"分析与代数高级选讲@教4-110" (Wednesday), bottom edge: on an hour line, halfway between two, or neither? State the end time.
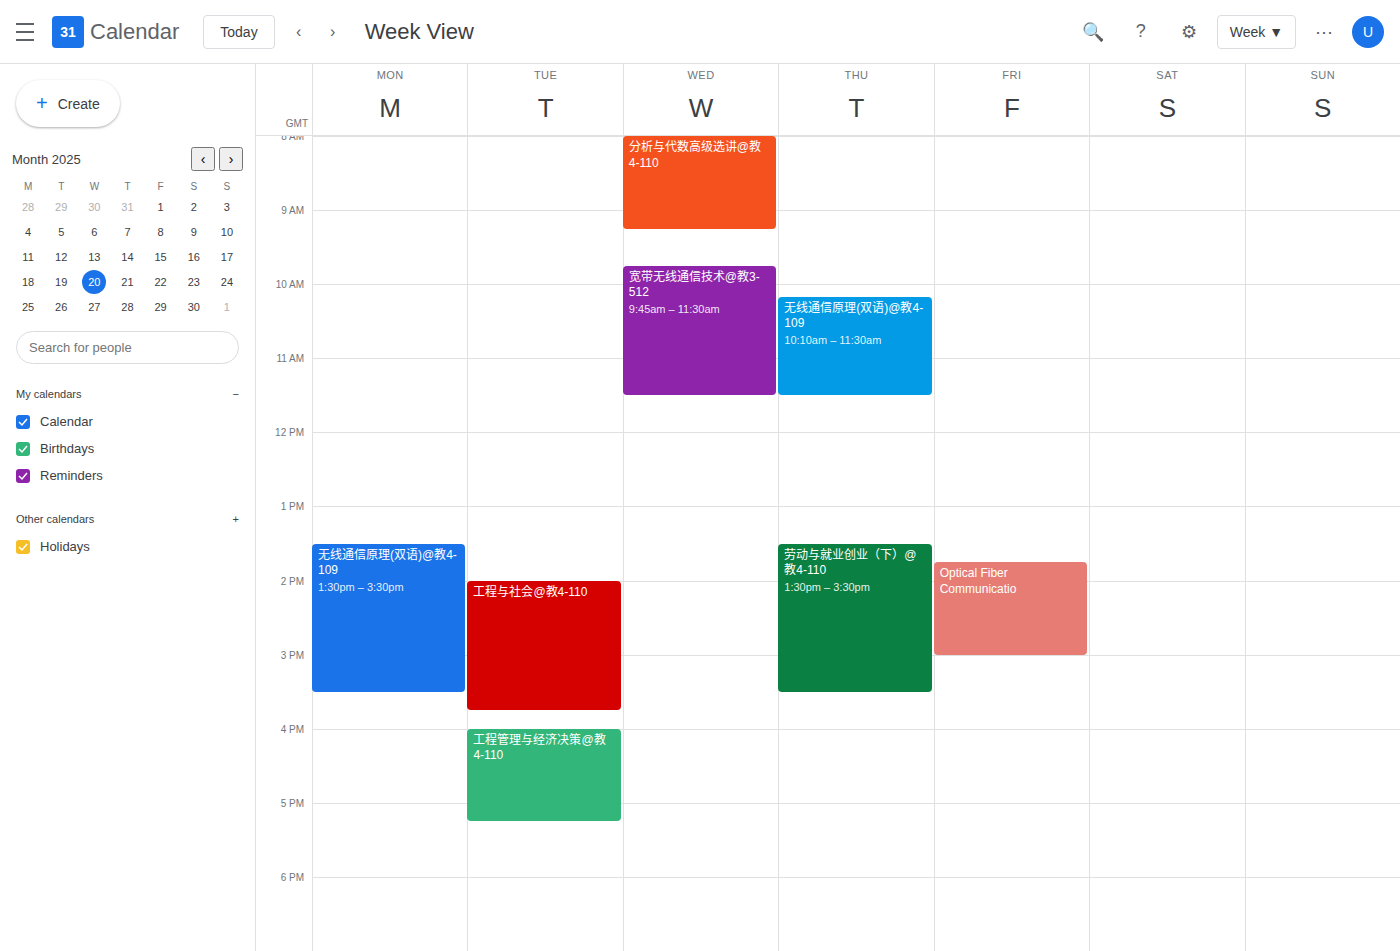
9:15 AM -- neither: a quarter of the way from the 9 AM line to the 10 AM line.